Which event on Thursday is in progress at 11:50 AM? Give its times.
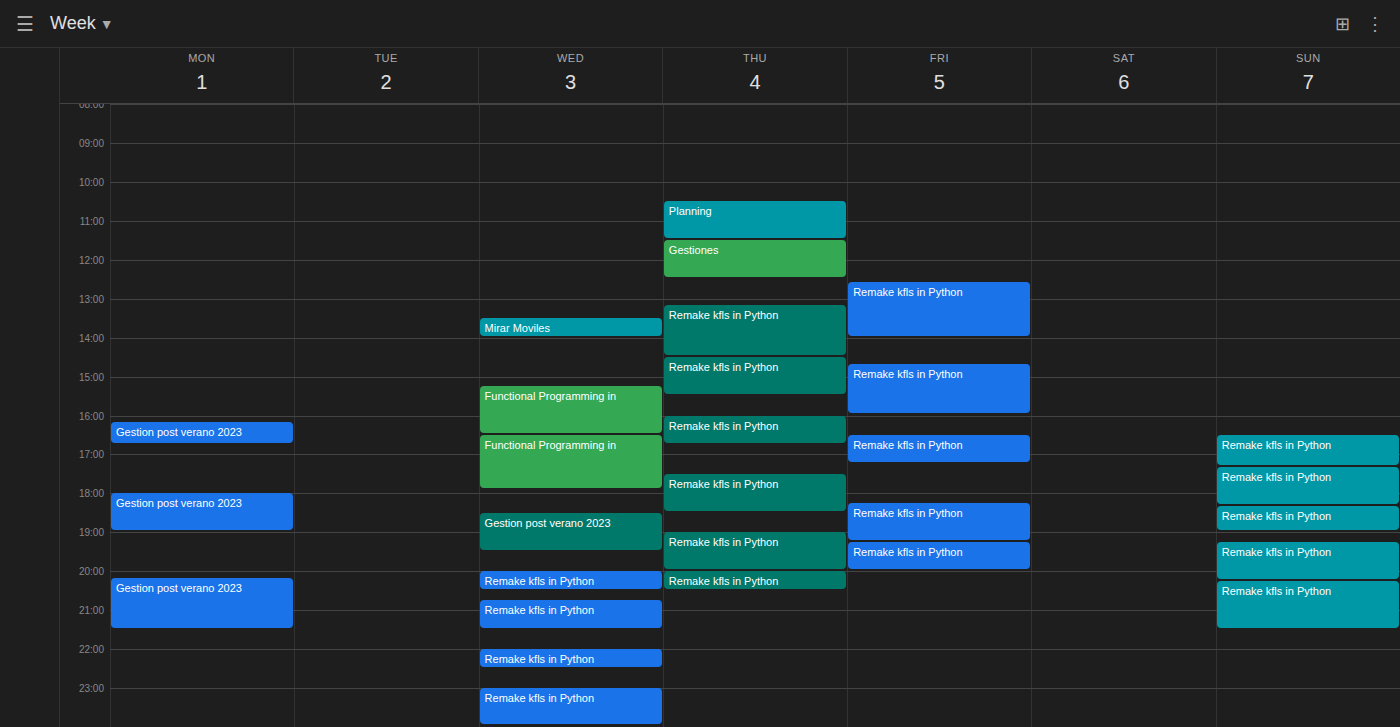
"Gestiones", 11:30 AM to 12:30 PM